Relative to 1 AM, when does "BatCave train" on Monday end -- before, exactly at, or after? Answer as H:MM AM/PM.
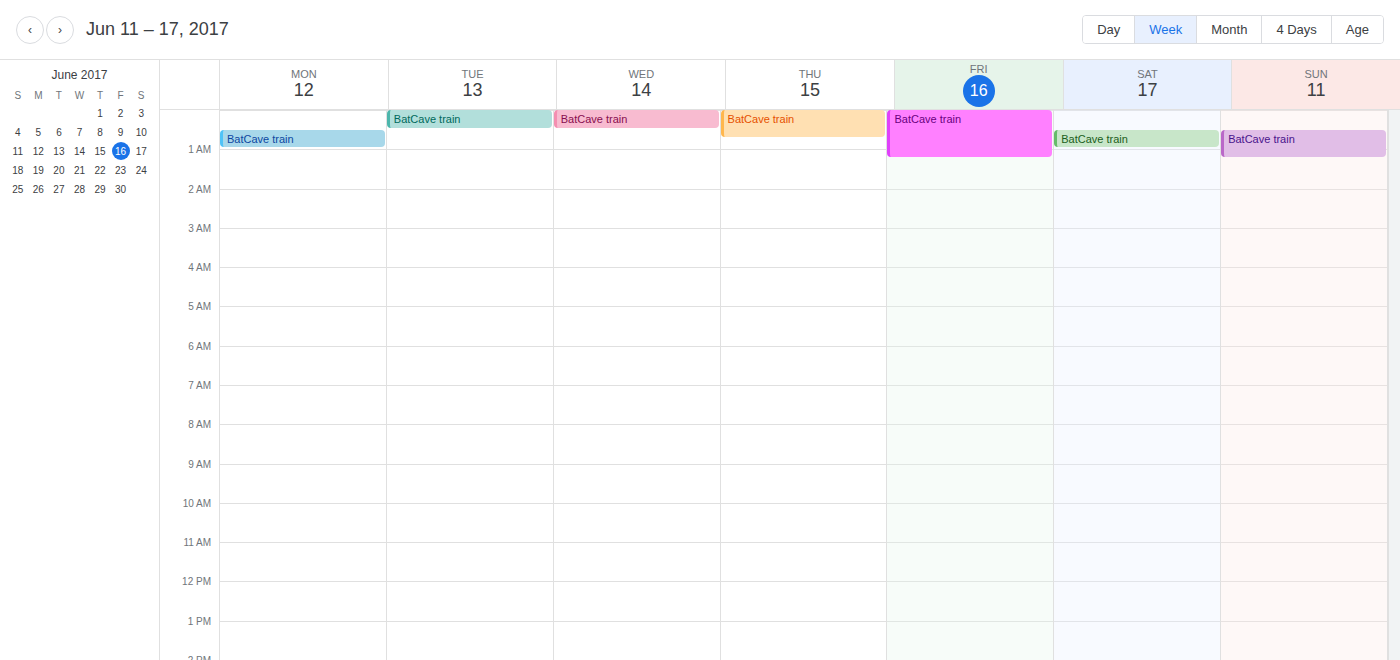
1:00 AM -- exactly at 1 AM, on the 1 AM line.